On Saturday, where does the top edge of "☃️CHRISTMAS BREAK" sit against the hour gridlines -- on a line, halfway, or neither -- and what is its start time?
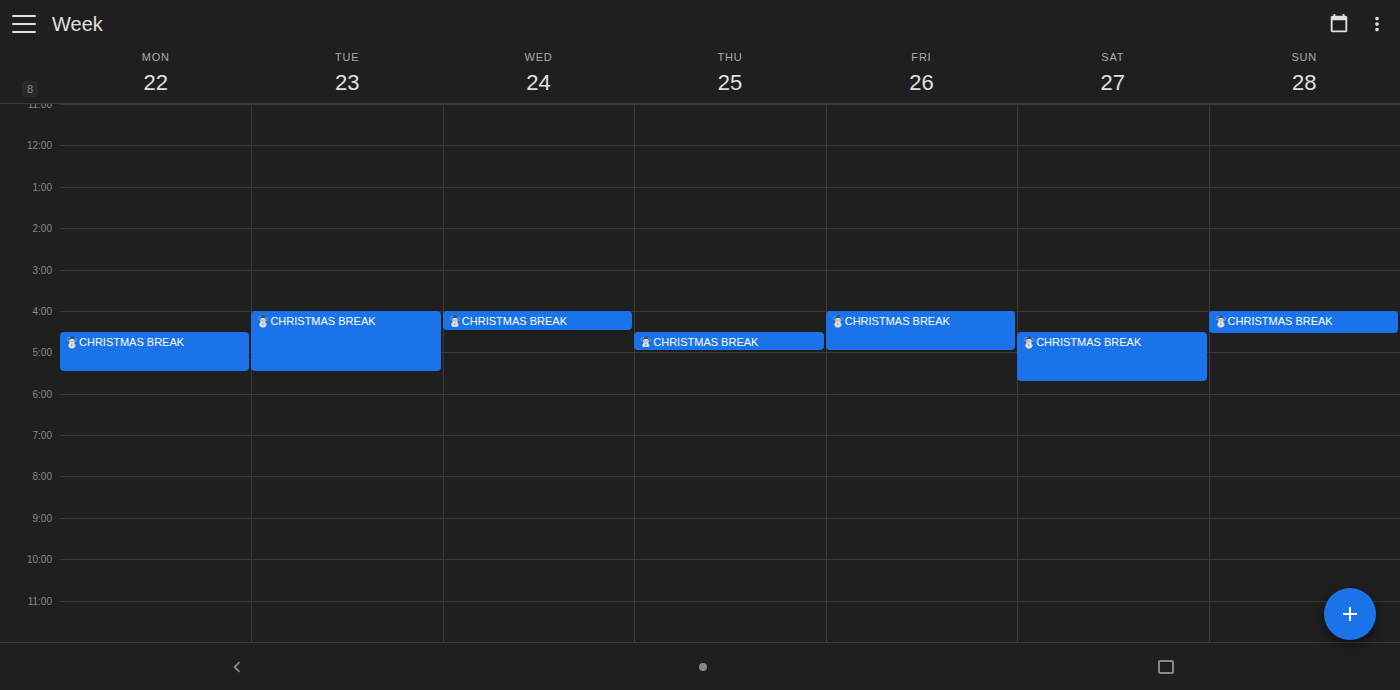
4:30 PM -- halfway between the 4 PM and 5 PM lines.